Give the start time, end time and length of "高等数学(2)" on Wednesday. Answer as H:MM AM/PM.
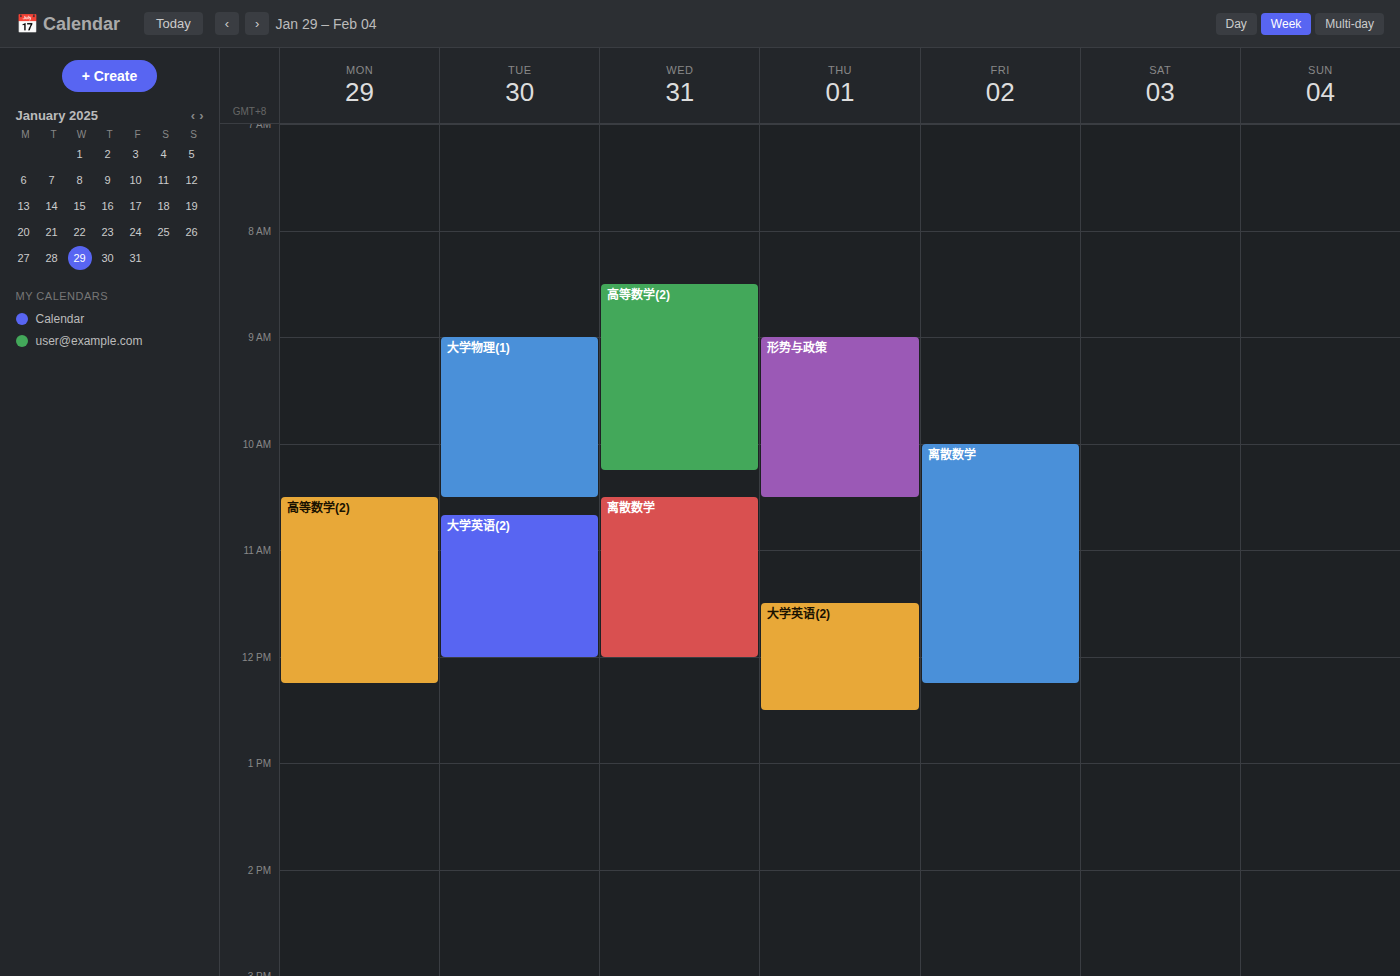
8:30 AM to 10:15 AM, 1 hour 45 minutes